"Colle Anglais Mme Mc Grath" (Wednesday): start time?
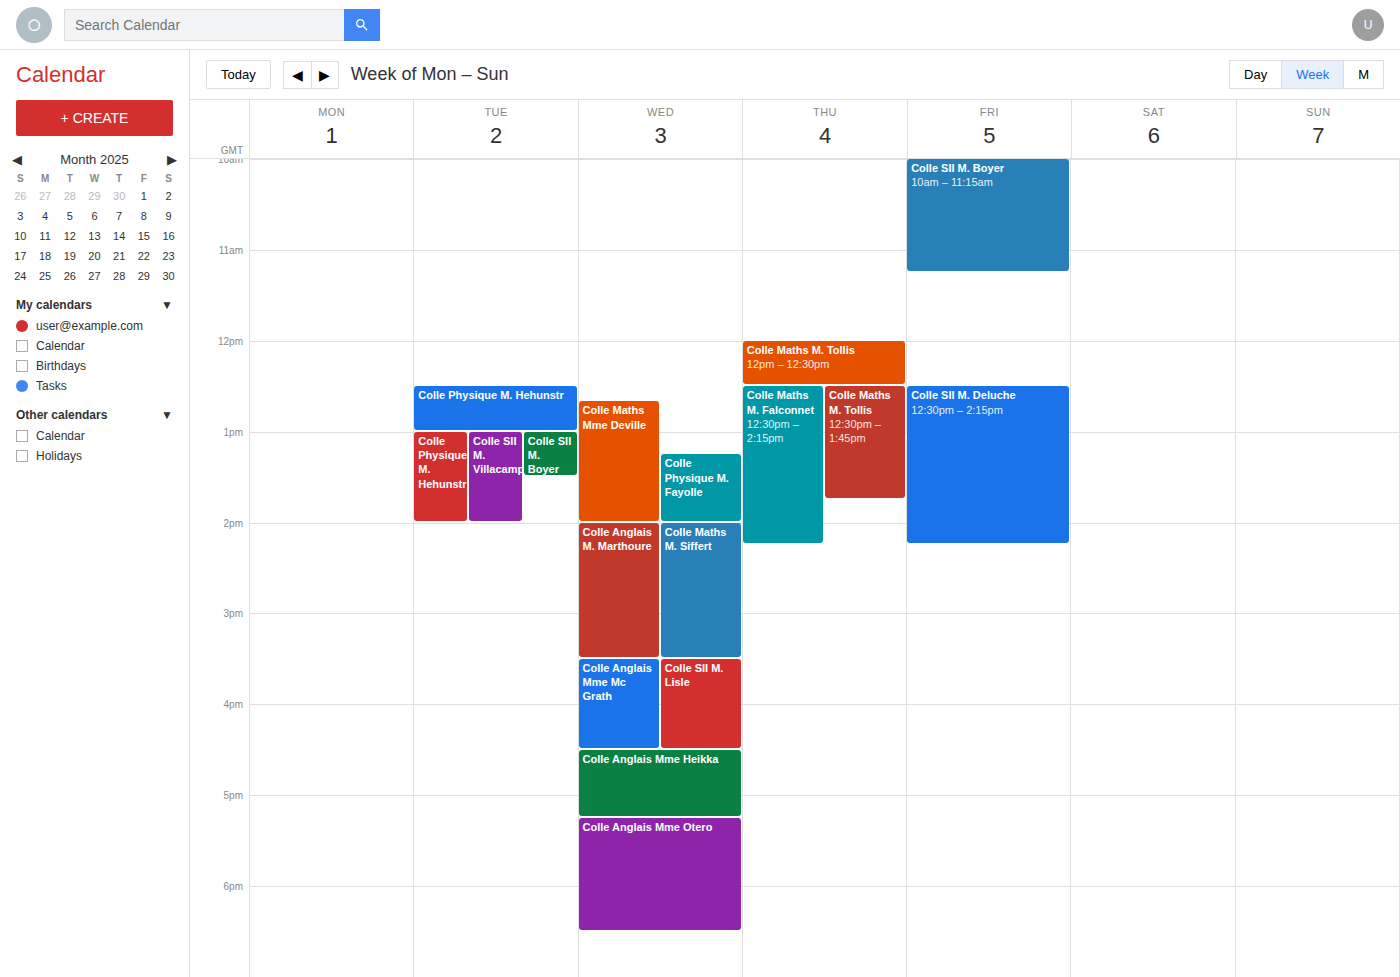
3:30 PM